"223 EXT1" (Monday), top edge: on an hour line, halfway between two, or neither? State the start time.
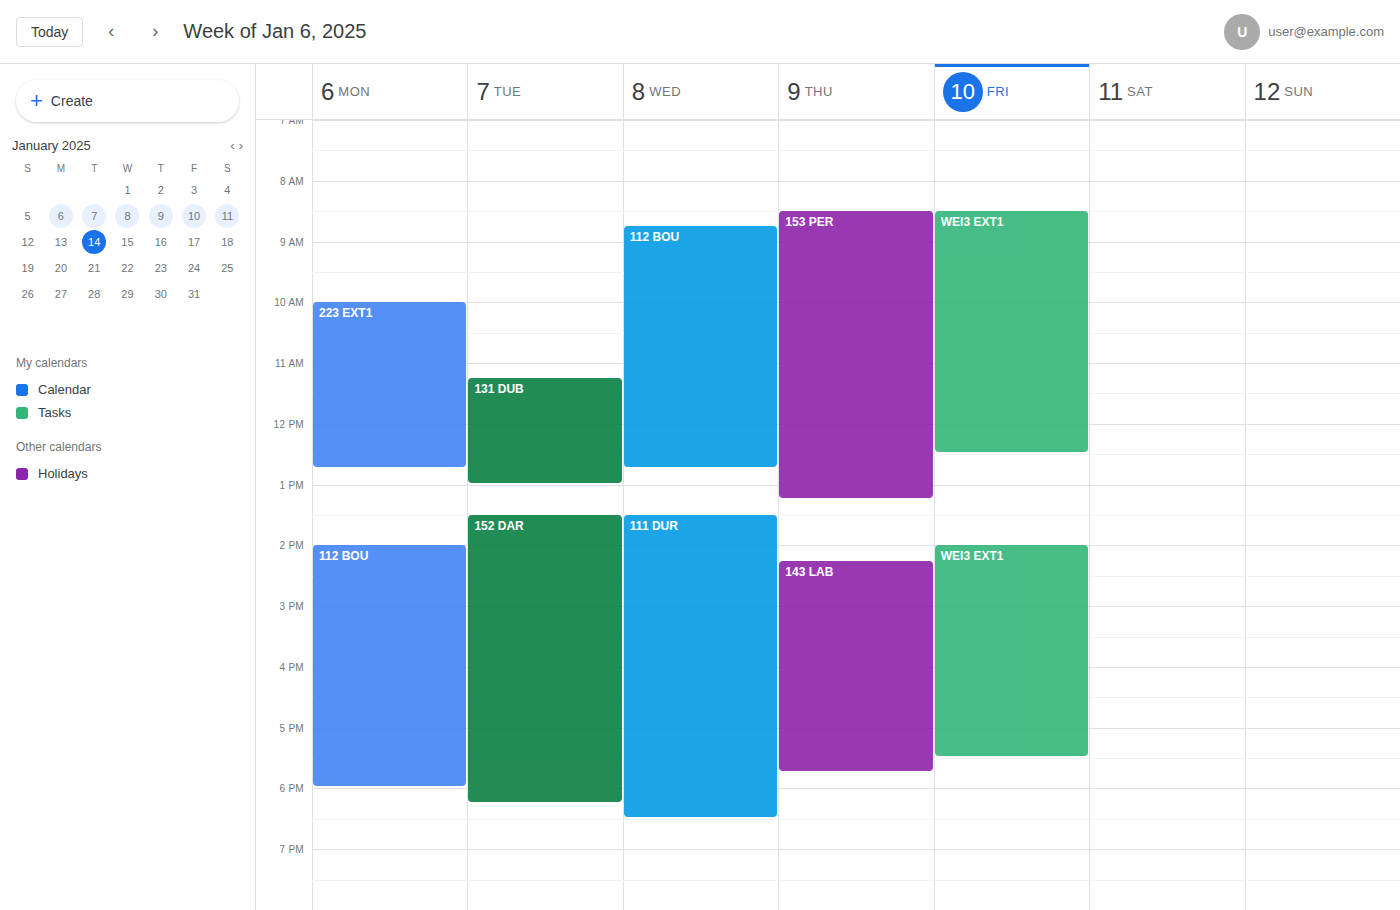
10:00 AM -- exactly on the 10 AM line.